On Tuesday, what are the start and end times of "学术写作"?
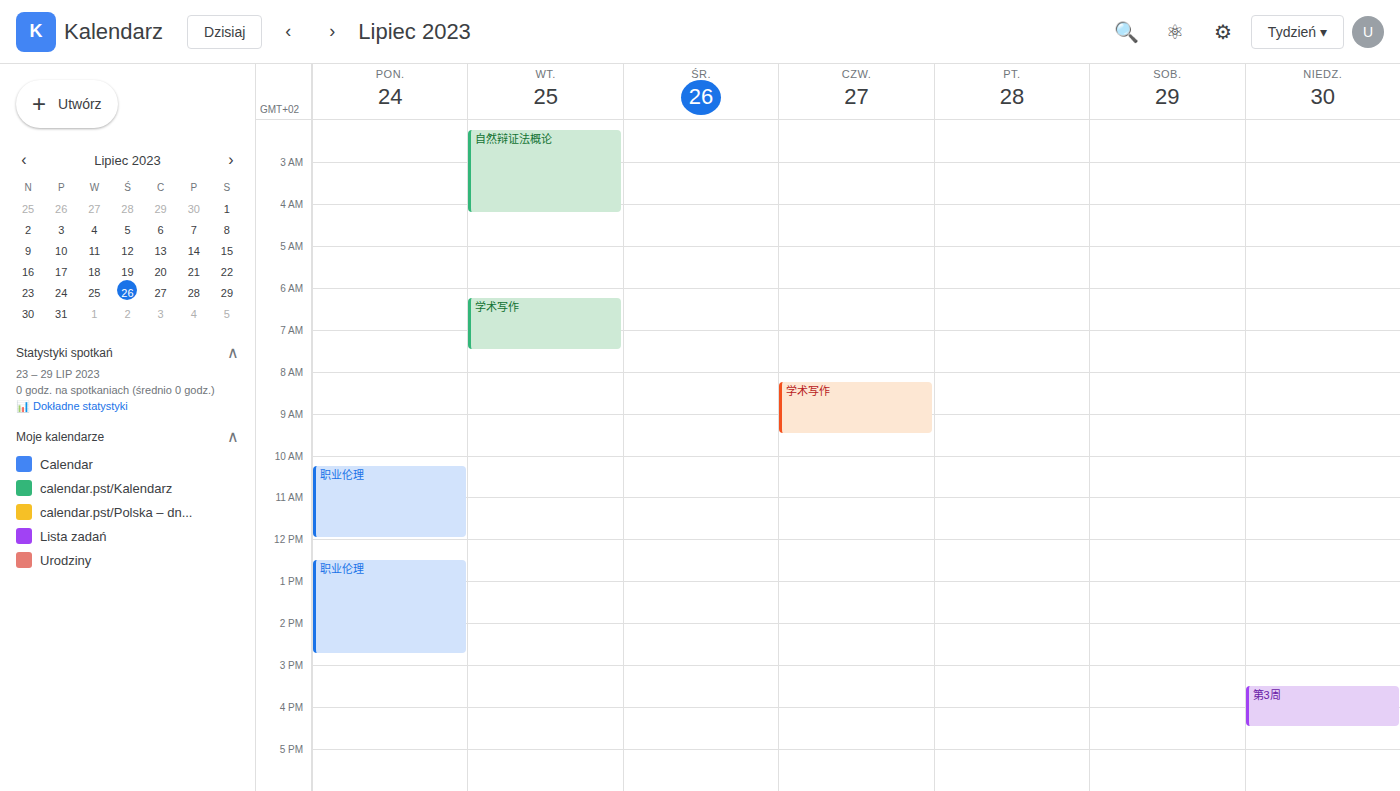
6:15 AM to 7:30 AM